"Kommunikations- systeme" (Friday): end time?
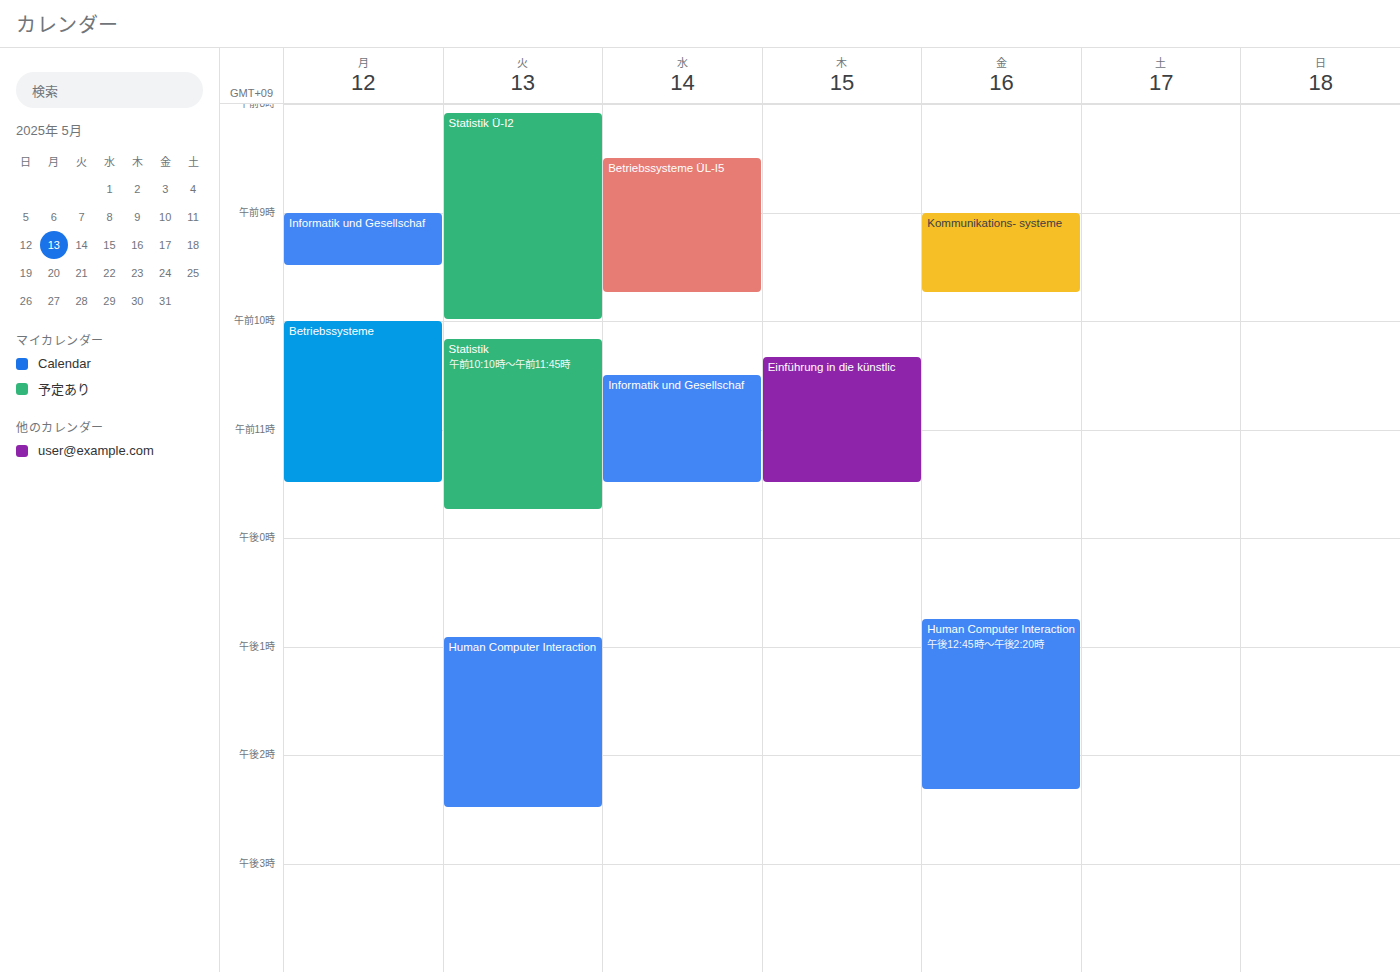
9:45 AM